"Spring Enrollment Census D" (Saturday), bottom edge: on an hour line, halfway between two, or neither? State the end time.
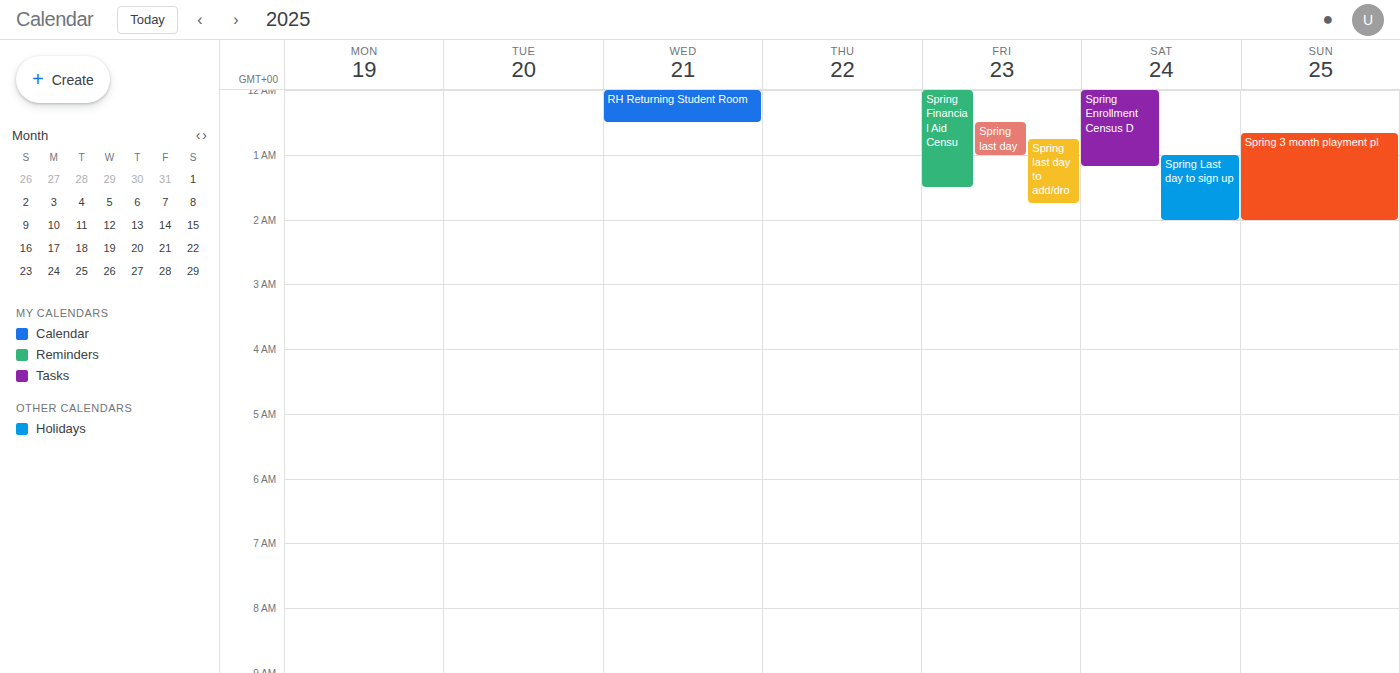
1:10 AM -- neither: 10 minutes below the 1 AM line and 50 minutes above the 2 AM line.